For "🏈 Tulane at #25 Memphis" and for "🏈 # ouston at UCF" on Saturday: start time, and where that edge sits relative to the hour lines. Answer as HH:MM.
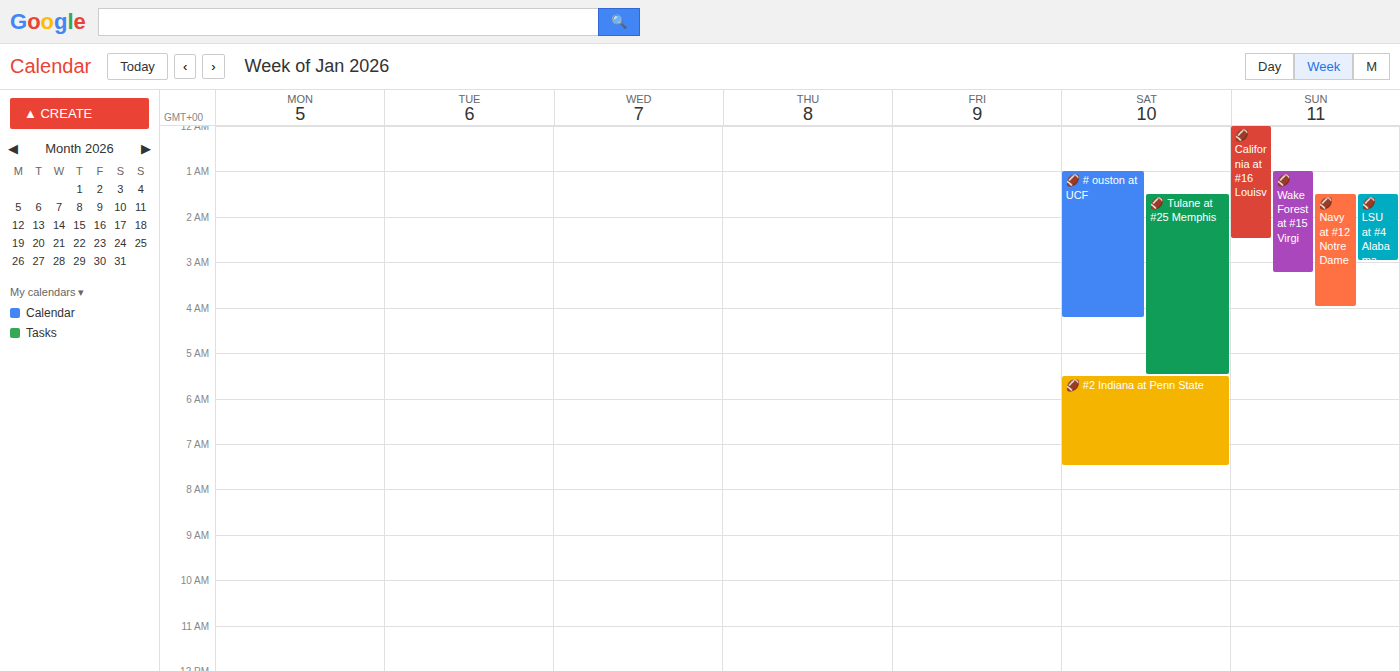
"🏈 Tulane at #25 Memphis": 01:30, halfway between the 01:00 and 02:00 lines. "🏈 # ouston at UCF": 01:00, exactly on the 01:00 line.